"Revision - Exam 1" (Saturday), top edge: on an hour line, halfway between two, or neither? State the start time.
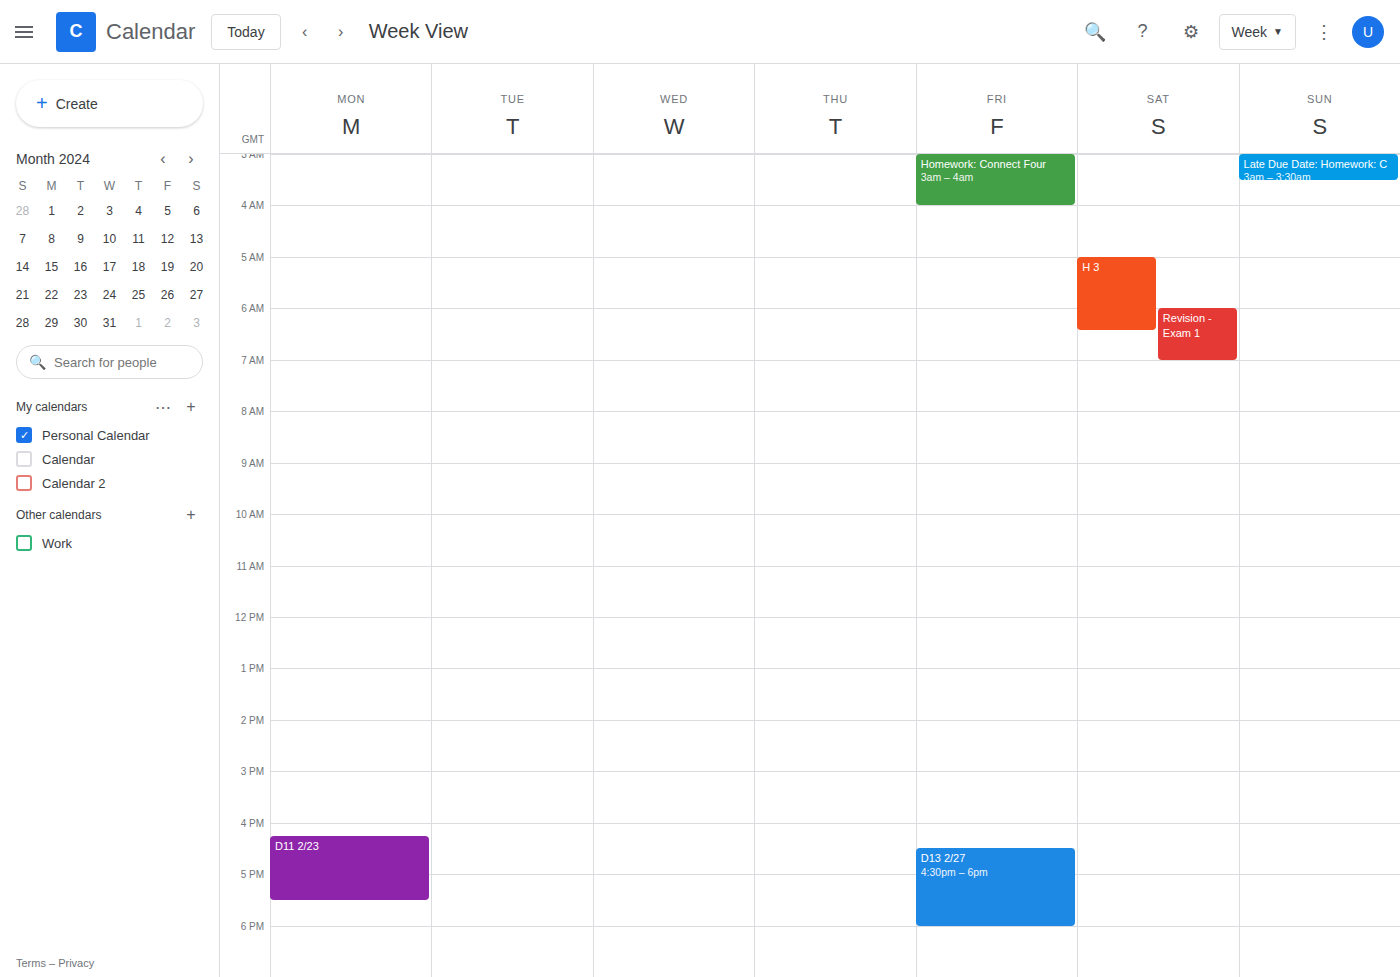
6:00 AM -- exactly on the 6 AM line.